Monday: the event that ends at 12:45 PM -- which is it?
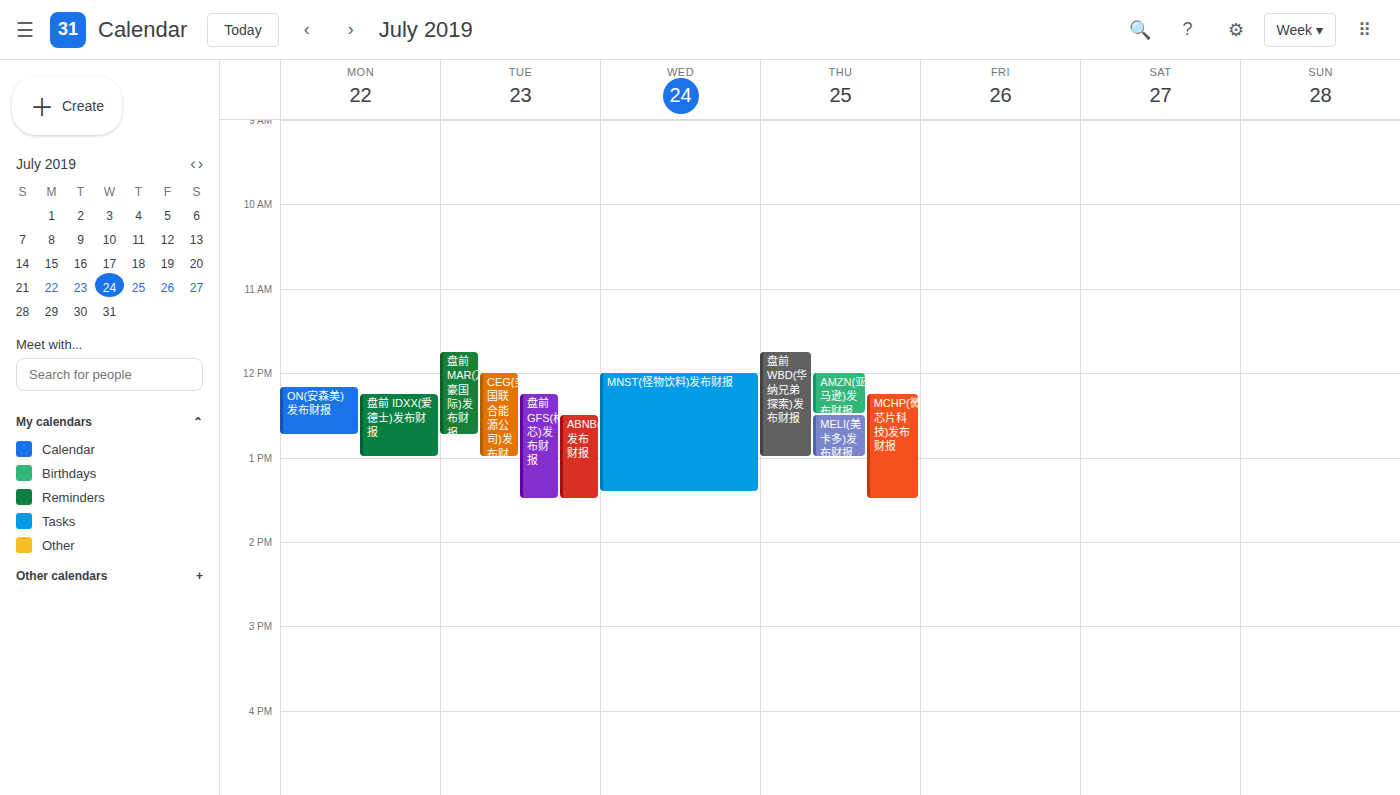
"ON(安森美)发布财报"